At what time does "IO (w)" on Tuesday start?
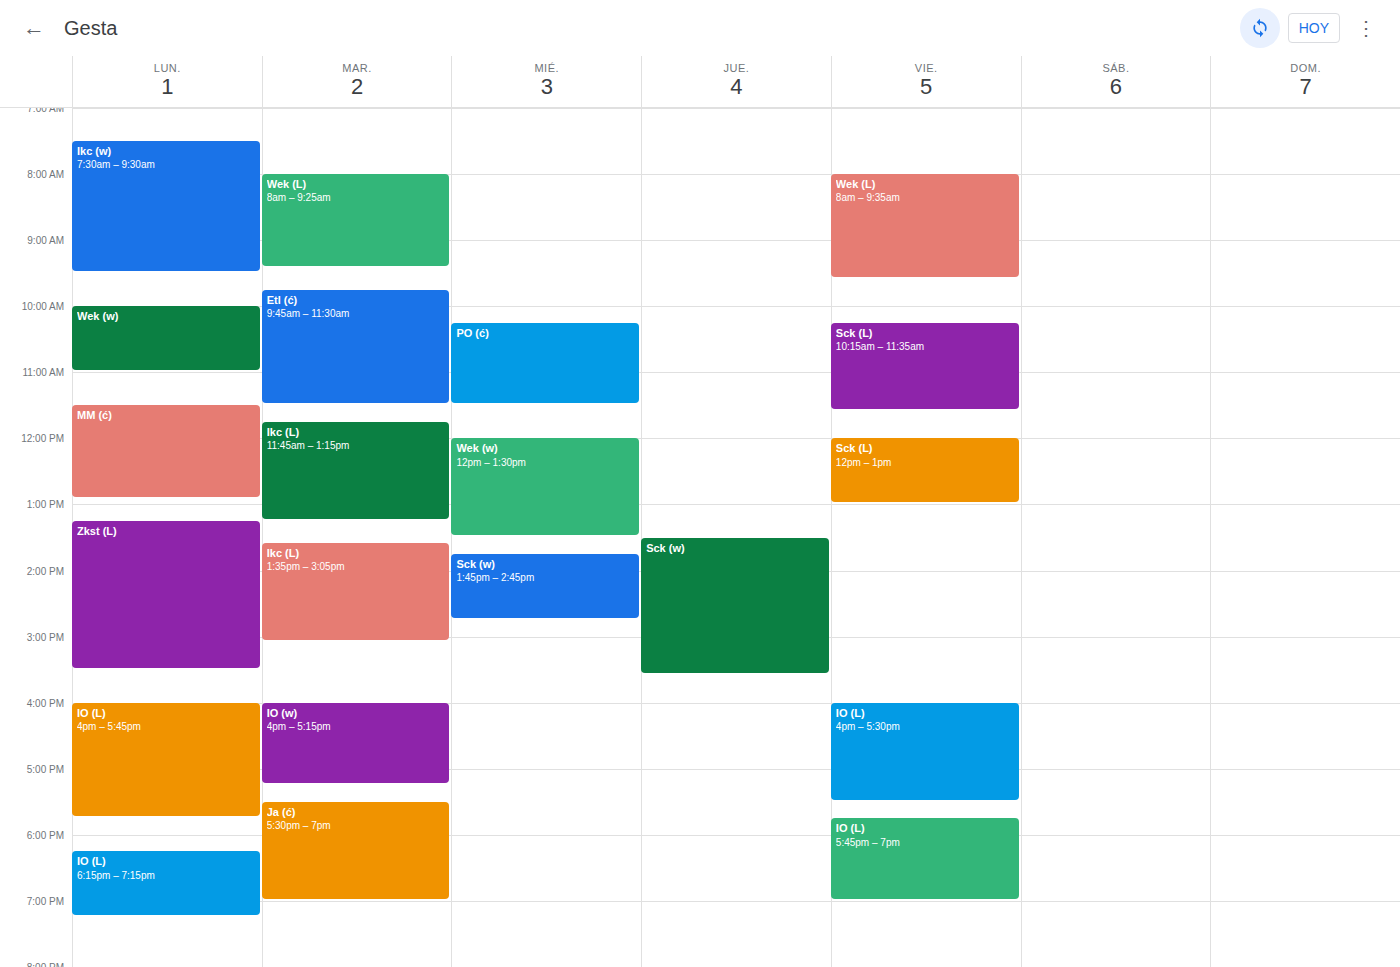
4:00 PM